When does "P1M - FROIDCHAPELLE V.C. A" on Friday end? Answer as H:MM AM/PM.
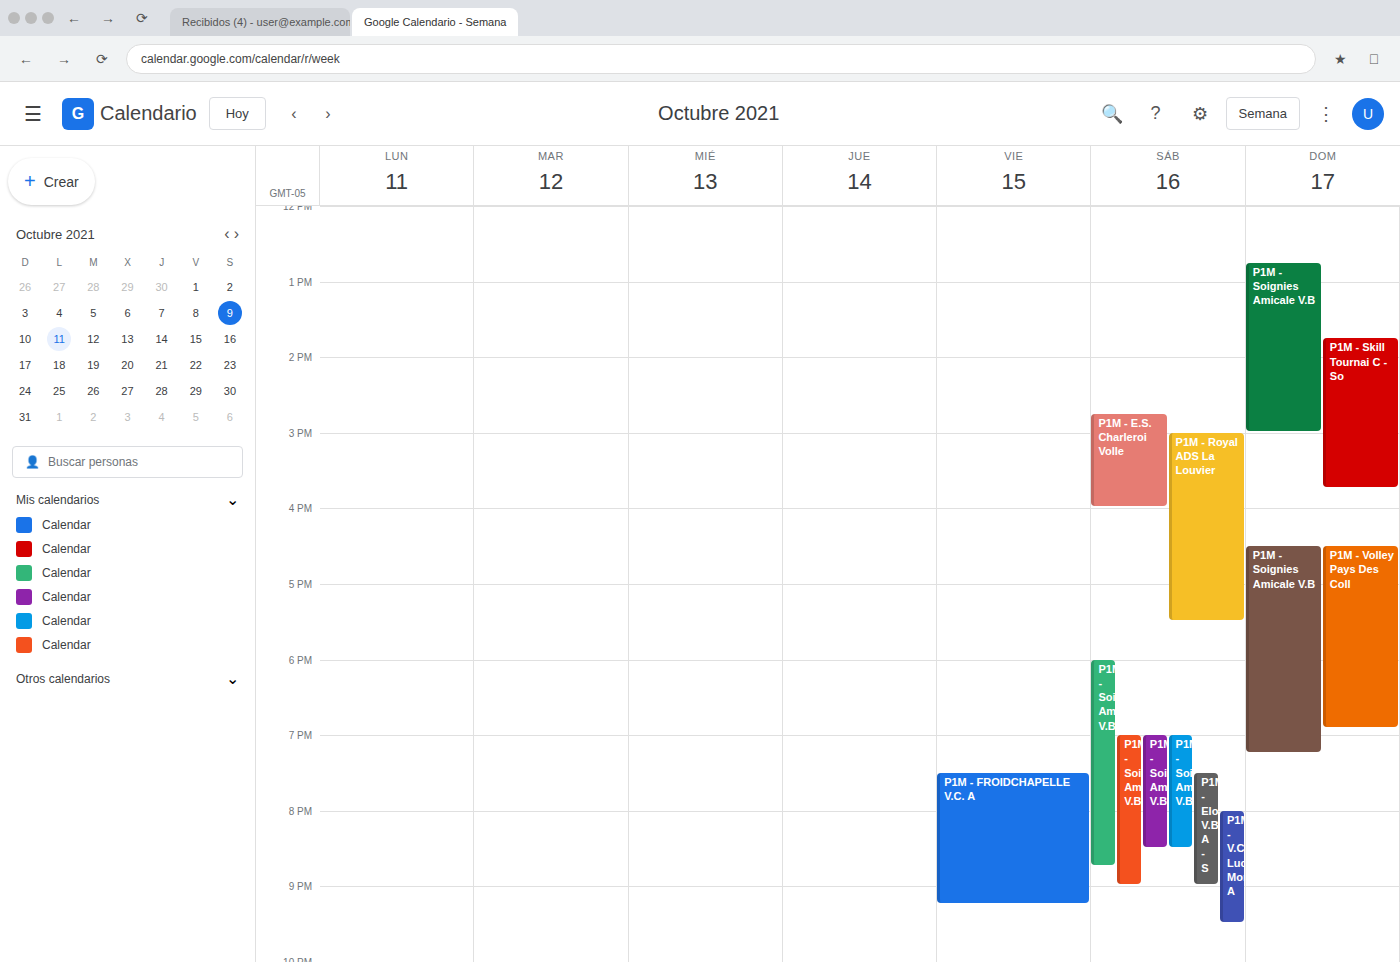
9:15 PM